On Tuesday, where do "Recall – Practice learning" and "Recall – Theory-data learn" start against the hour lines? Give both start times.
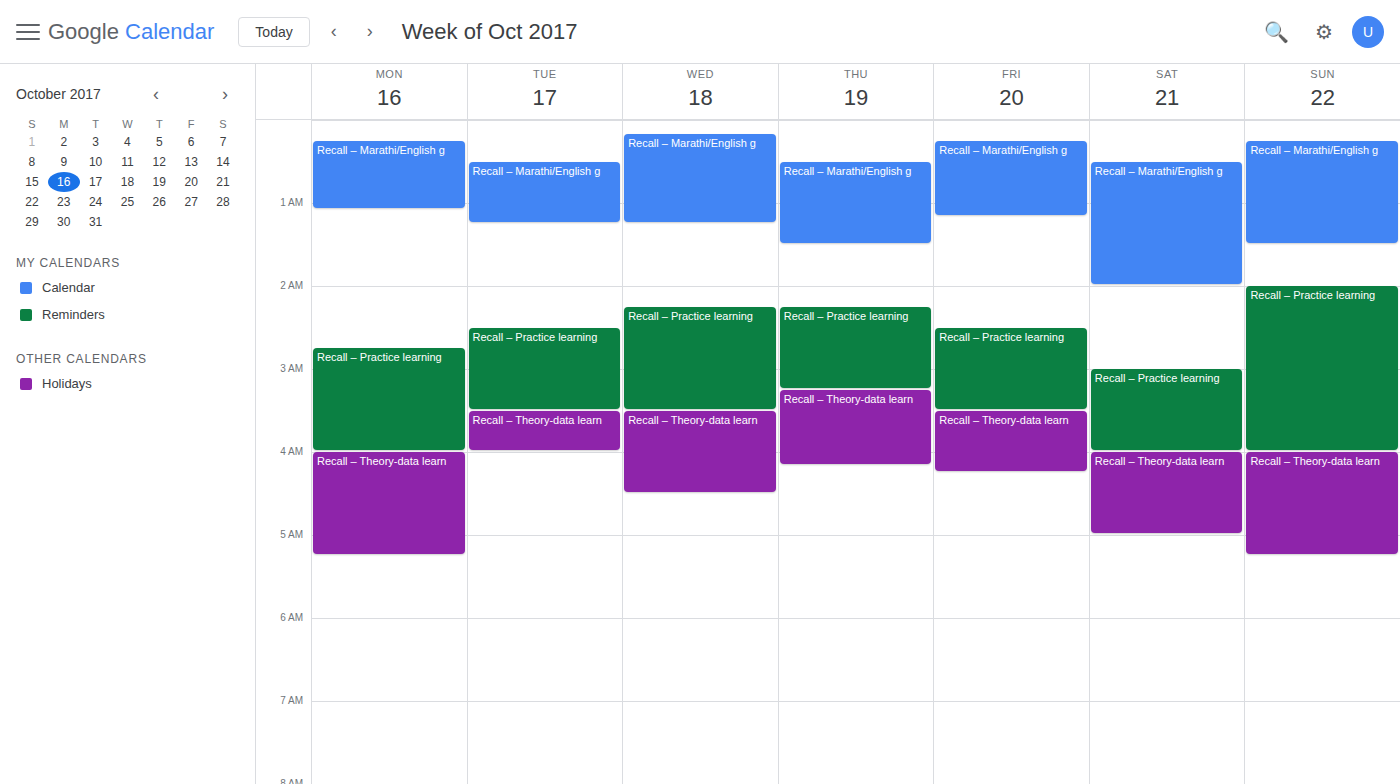
"Recall – Practice learning": 2:30 AM, halfway between the 2 AM and 3 AM lines. "Recall – Theory-data learn": 3:30 AM, halfway between the 3 AM and 4 AM lines.